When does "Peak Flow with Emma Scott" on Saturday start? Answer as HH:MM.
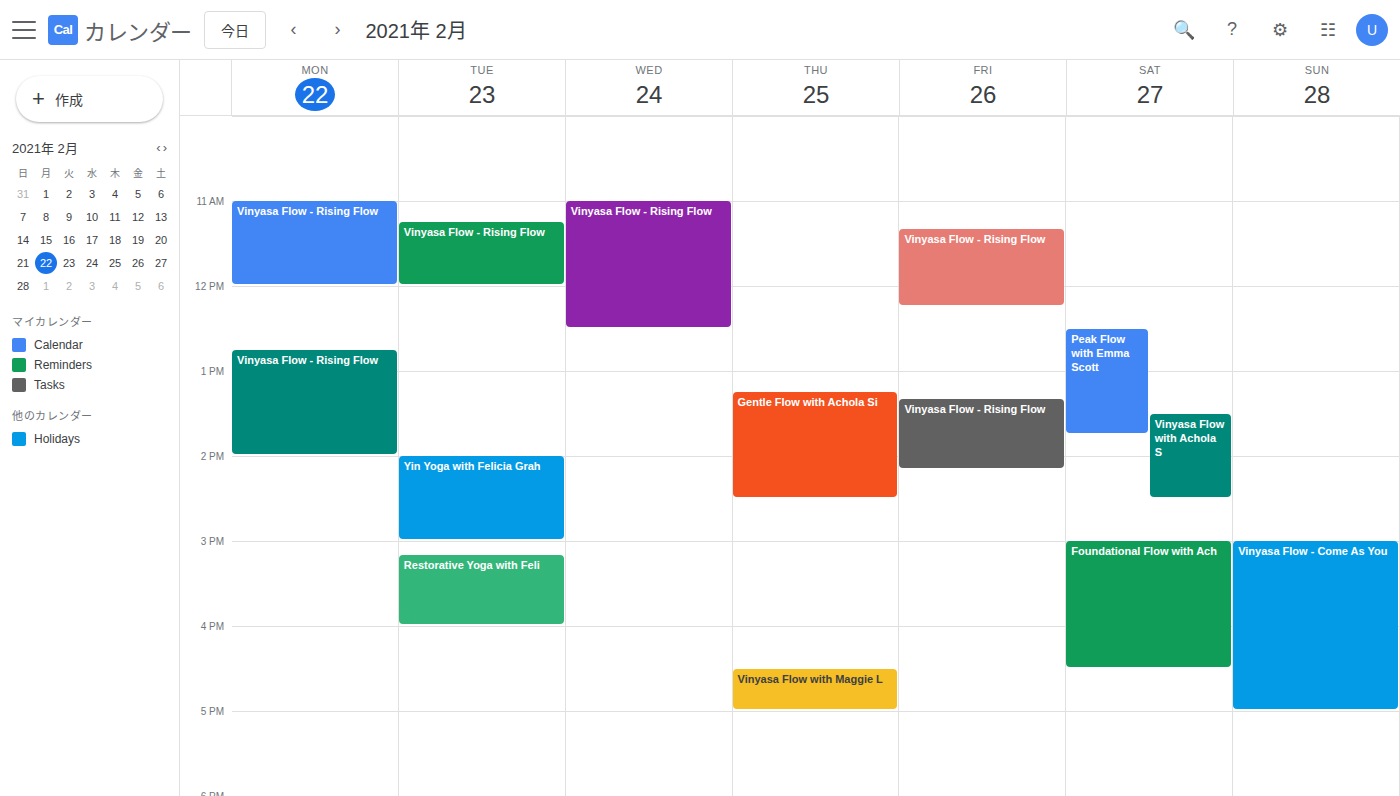
12:30